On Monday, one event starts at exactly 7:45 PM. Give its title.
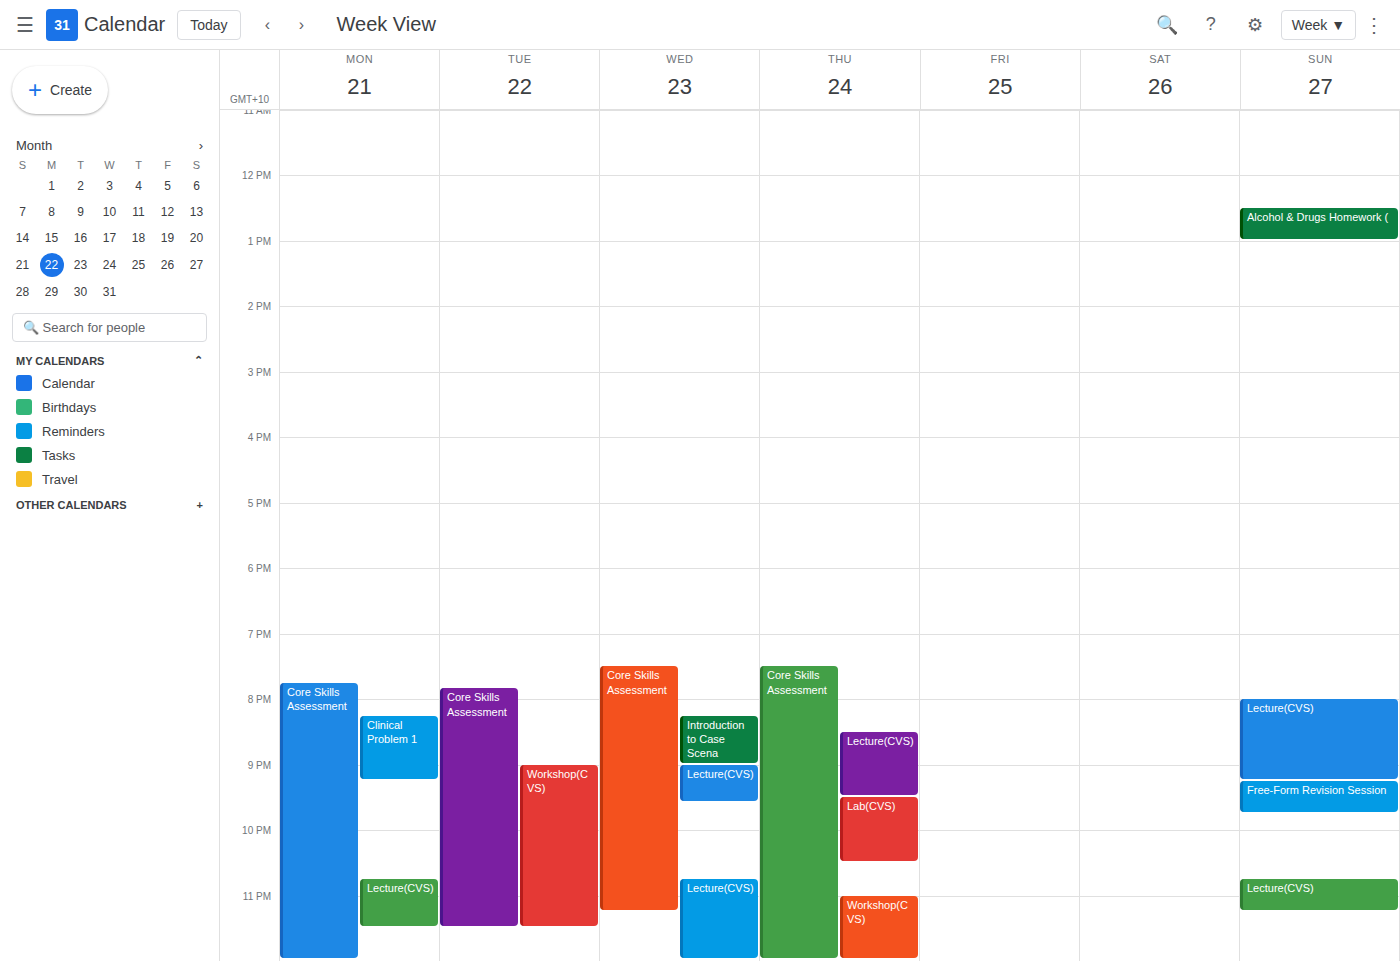
"Core Skills Assessment"